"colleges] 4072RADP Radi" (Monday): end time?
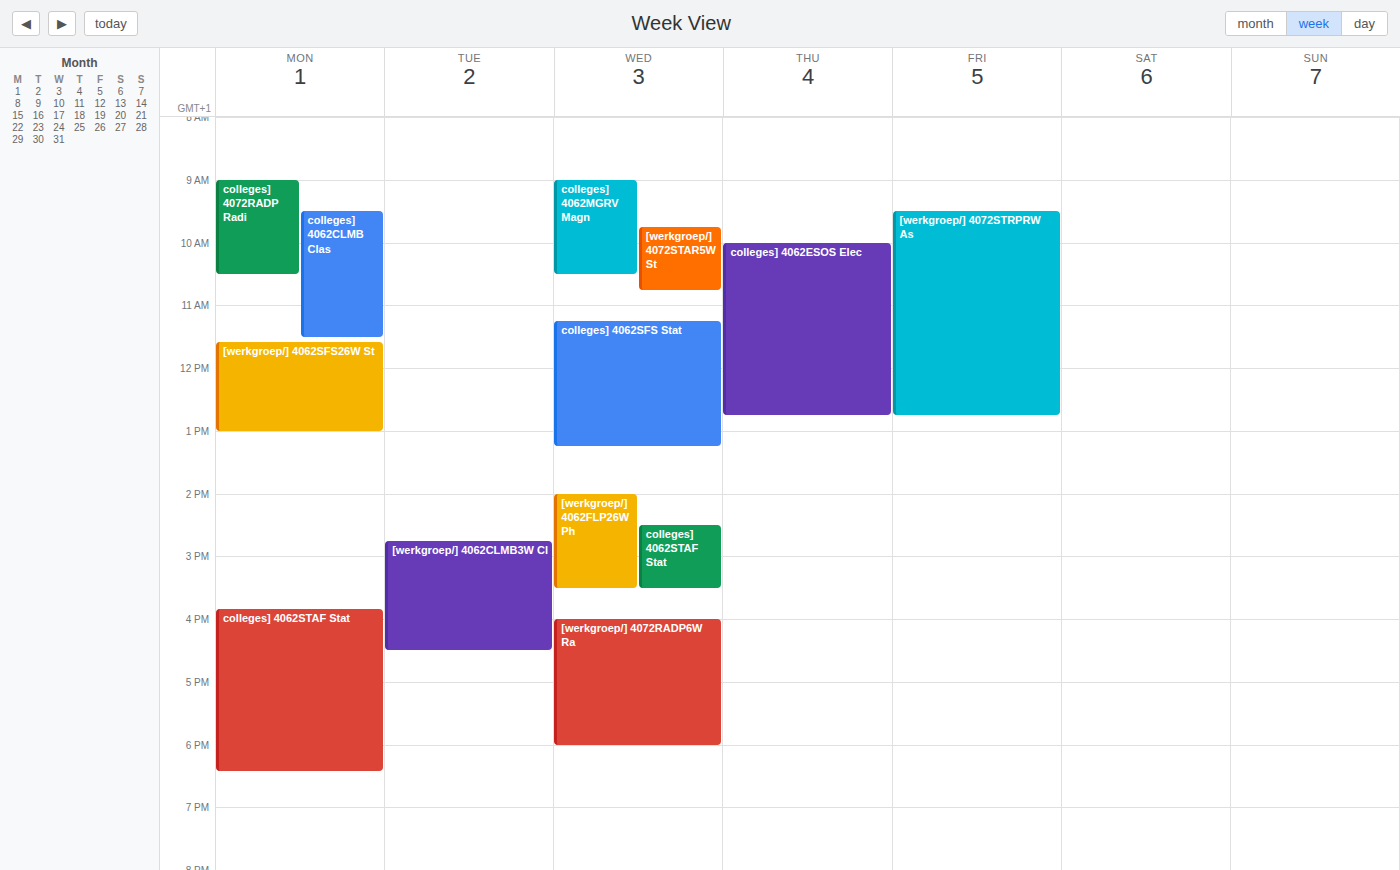
10:30 AM